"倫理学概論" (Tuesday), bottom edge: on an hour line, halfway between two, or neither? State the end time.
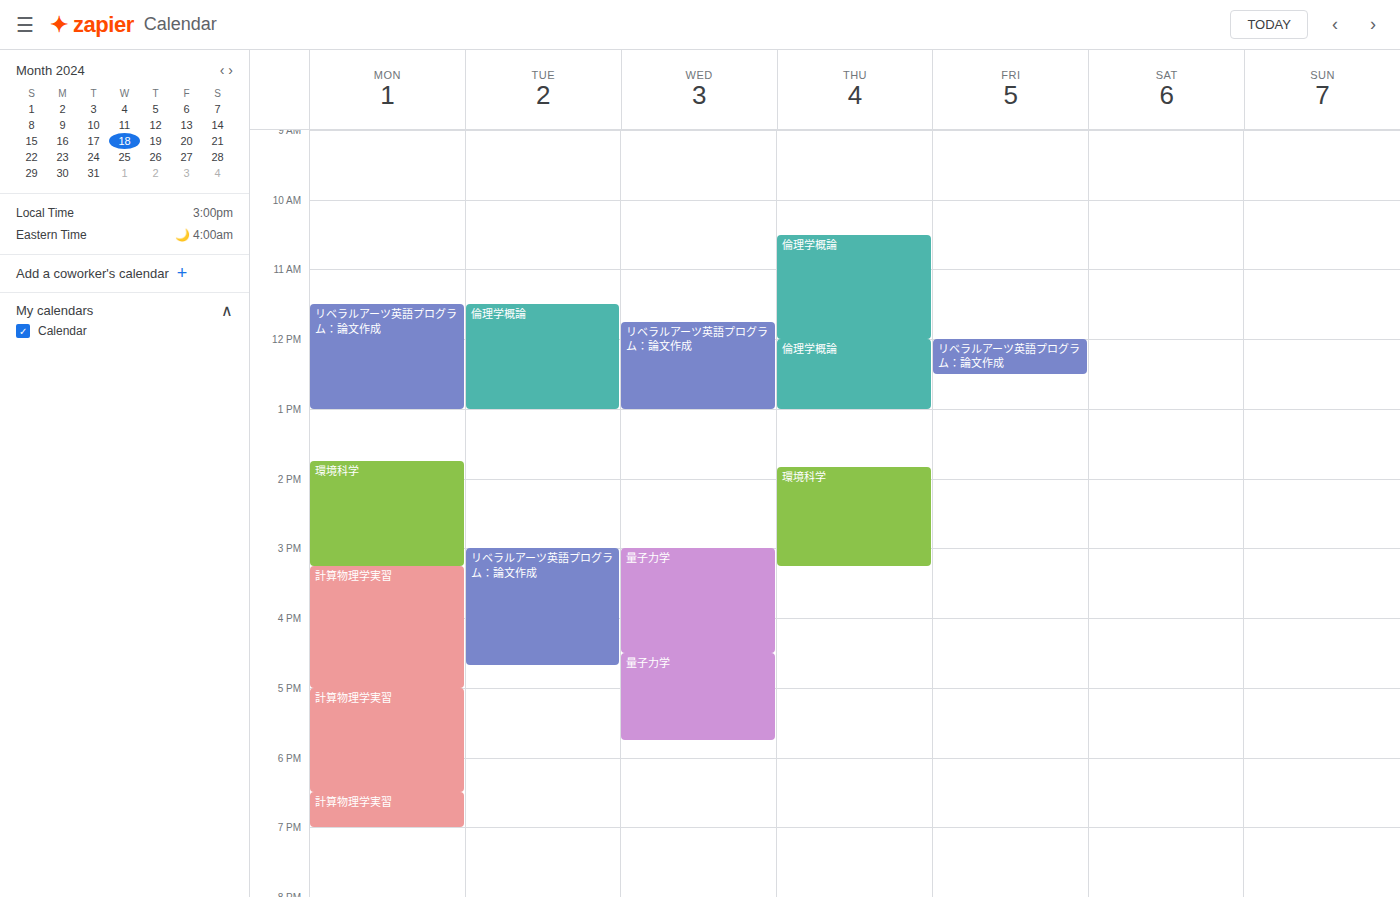
1:00 PM -- exactly on the 1 PM line.